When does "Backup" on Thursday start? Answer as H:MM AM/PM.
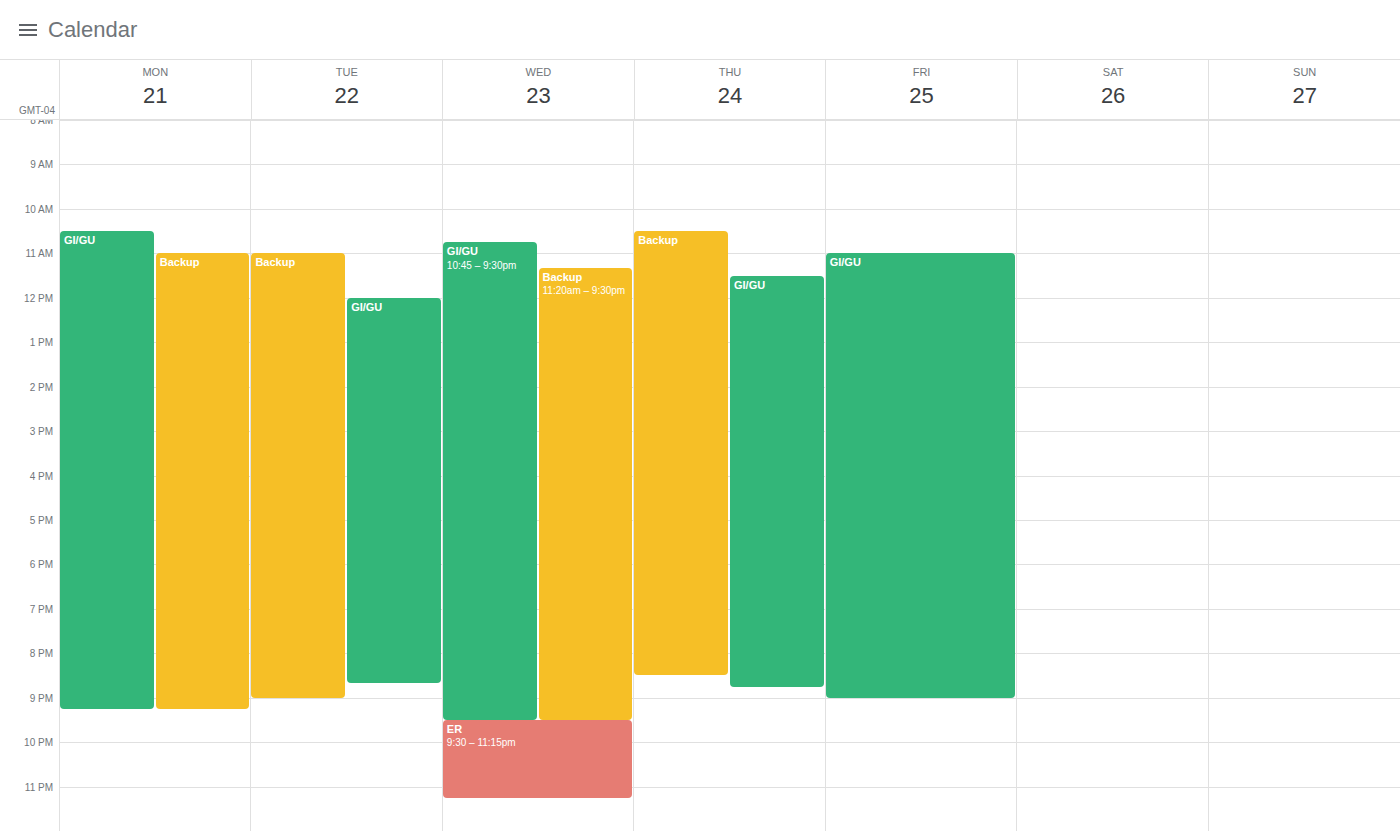
10:30 AM